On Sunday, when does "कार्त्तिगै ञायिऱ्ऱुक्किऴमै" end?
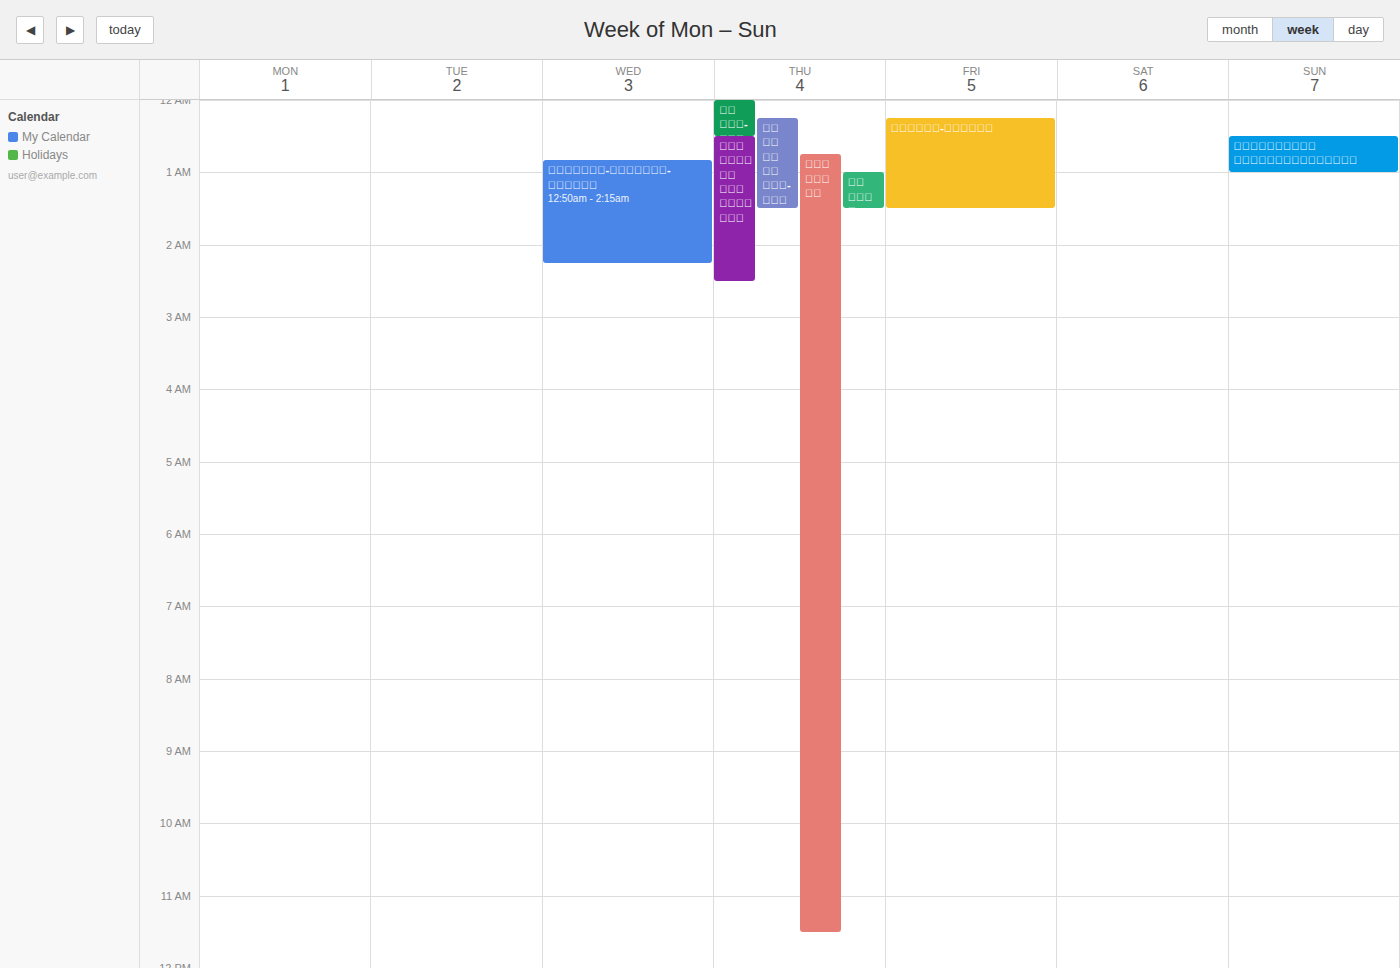
01:00